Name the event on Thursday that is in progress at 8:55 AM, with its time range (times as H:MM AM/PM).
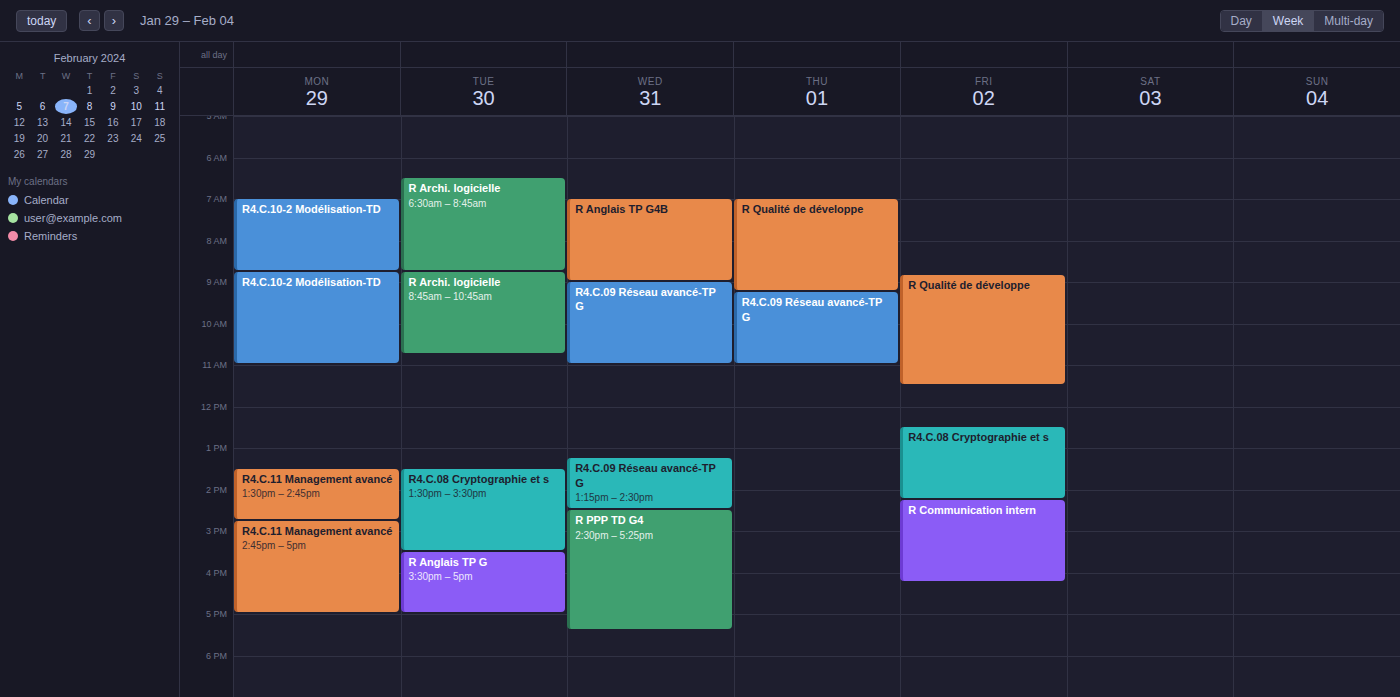
"R Qualité de développe", 7:00 AM to 9:15 AM